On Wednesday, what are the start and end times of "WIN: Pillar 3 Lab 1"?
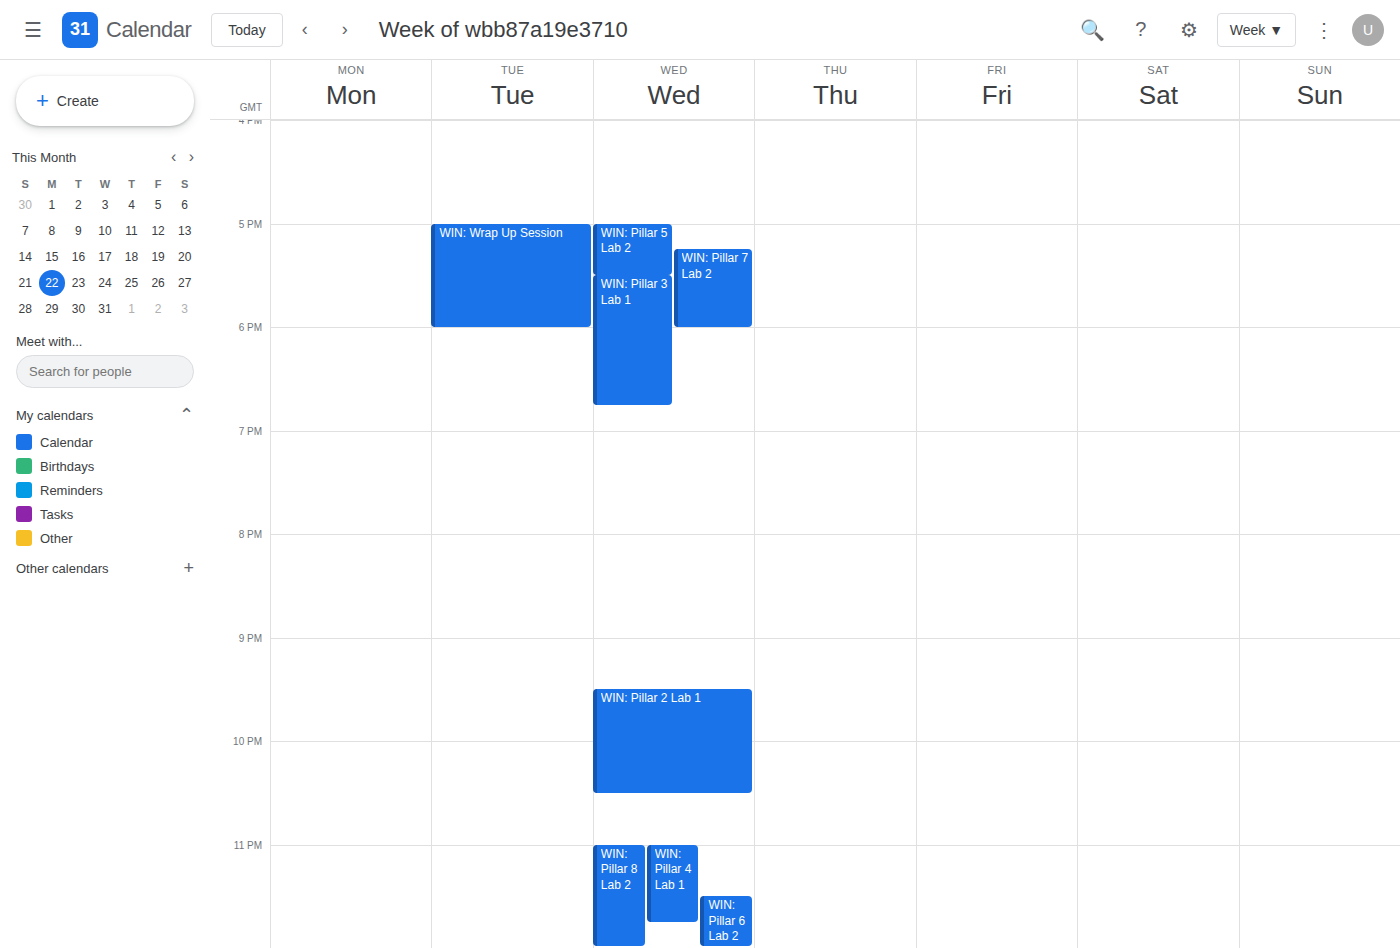
5:30 PM to 6:45 PM